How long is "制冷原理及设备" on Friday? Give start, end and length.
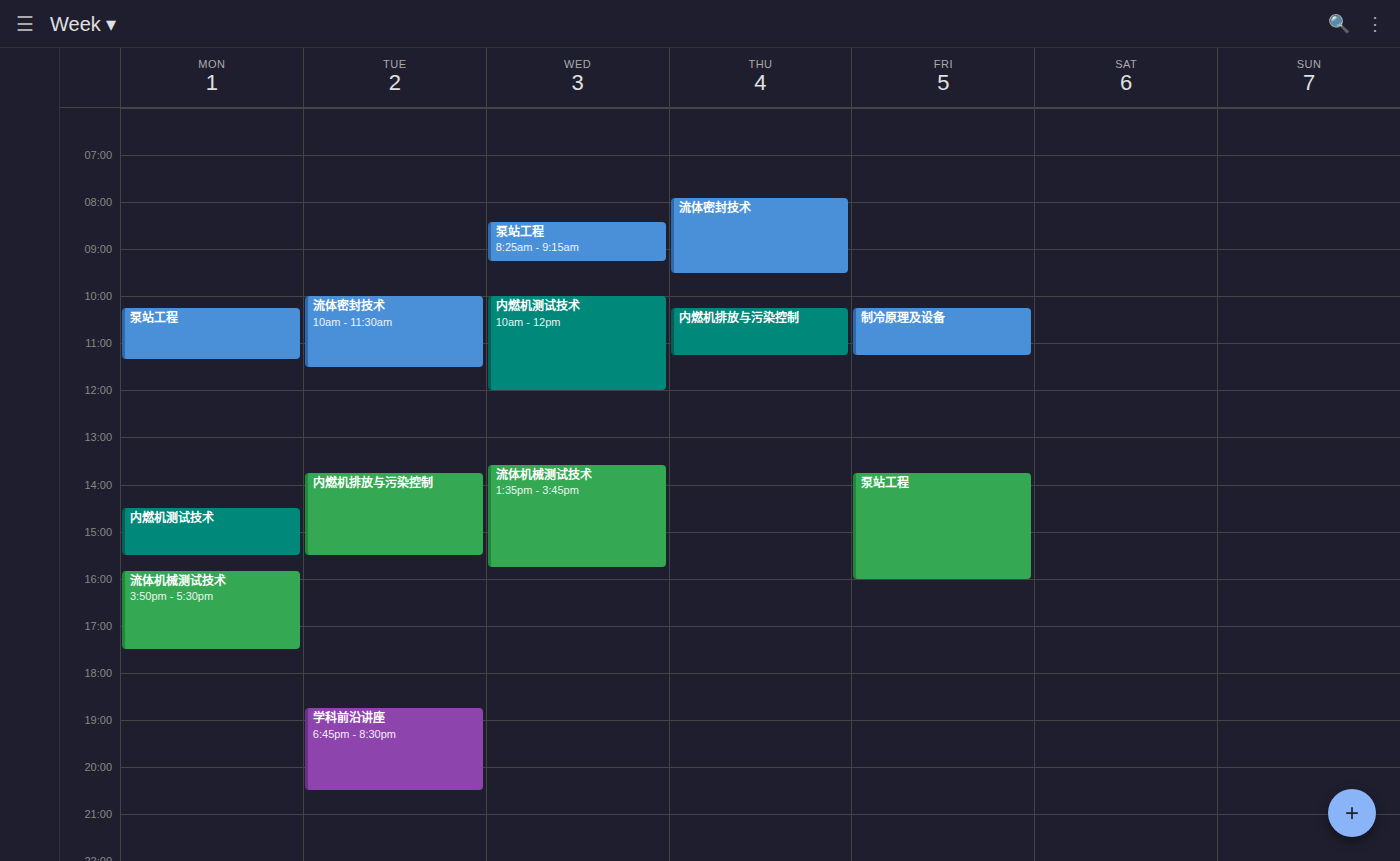
10:15 AM to 11:15 AM, 1 hour